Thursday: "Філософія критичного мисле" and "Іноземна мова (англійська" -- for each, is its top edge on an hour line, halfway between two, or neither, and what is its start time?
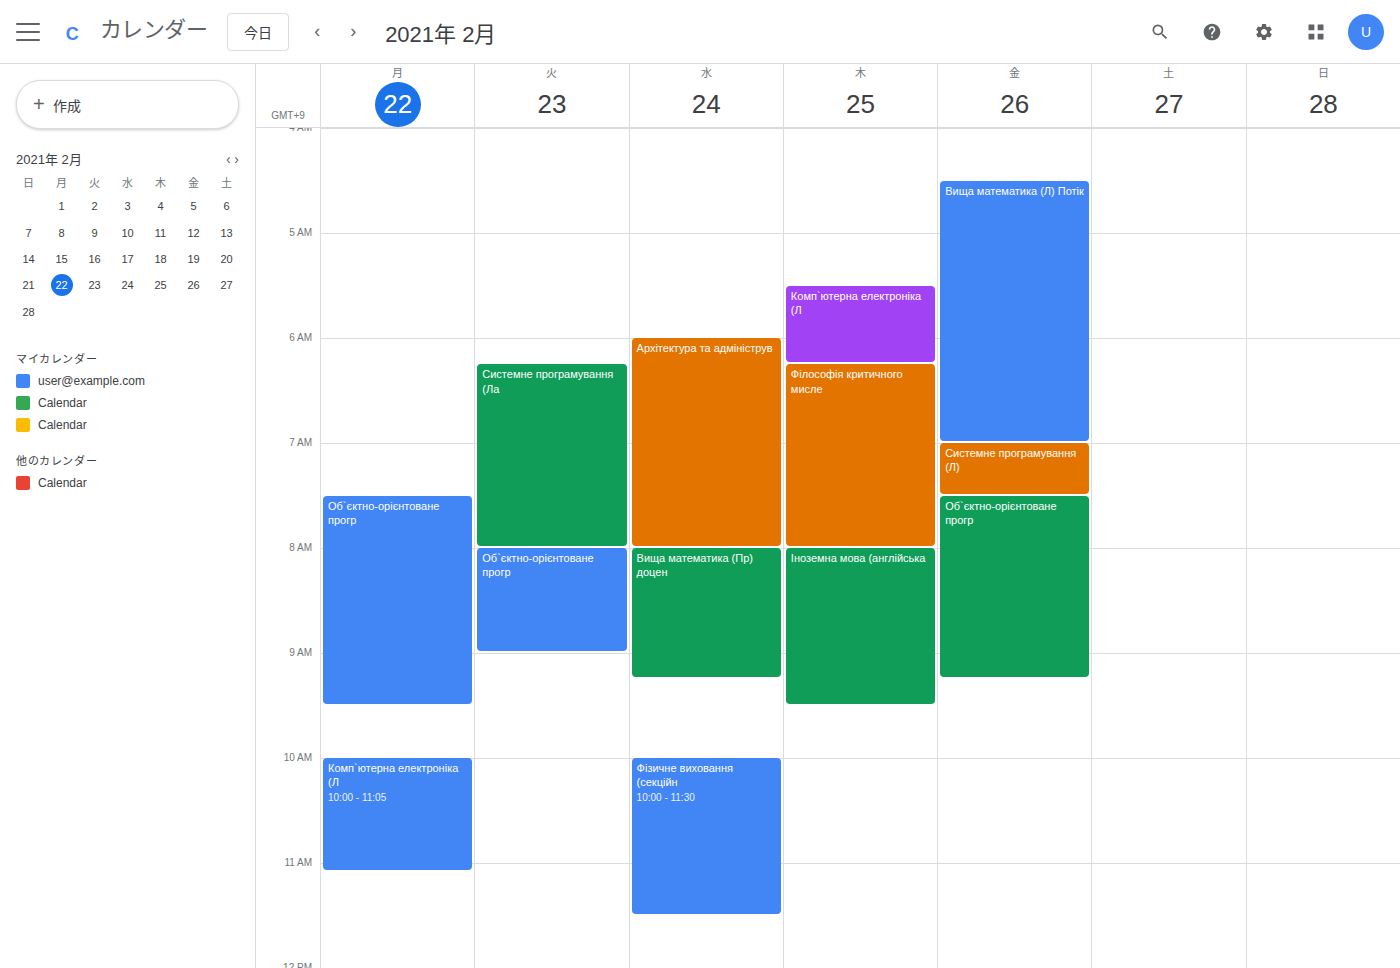
"Філософія критичного мисле": 06:15, neither: a quarter of the way from the 06:00 line to the 07:00 line. "Іноземна мова (англійська": 08:00, exactly on the 08:00 line.